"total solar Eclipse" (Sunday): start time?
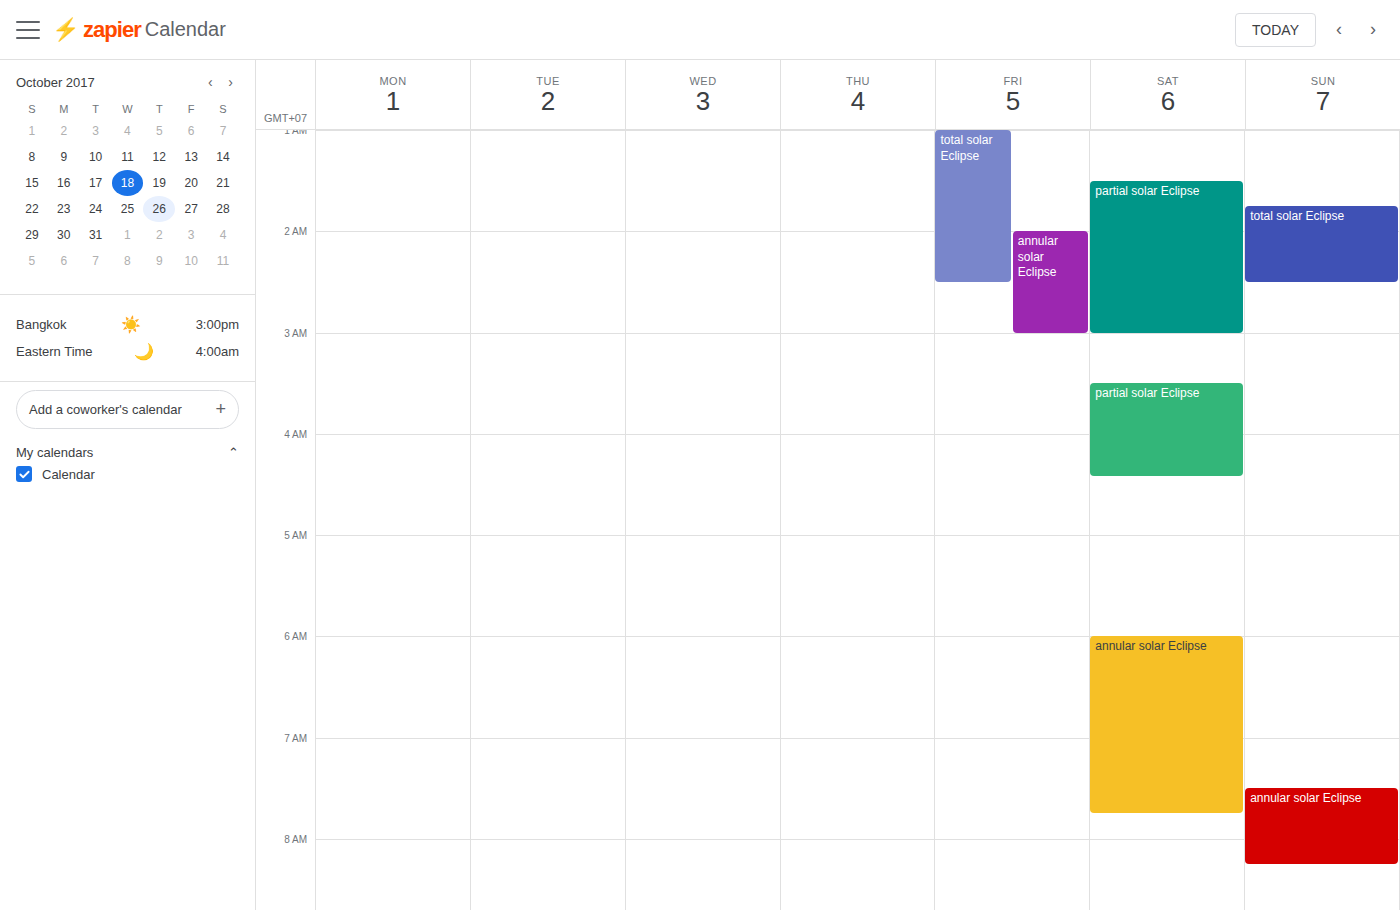
1:45 AM